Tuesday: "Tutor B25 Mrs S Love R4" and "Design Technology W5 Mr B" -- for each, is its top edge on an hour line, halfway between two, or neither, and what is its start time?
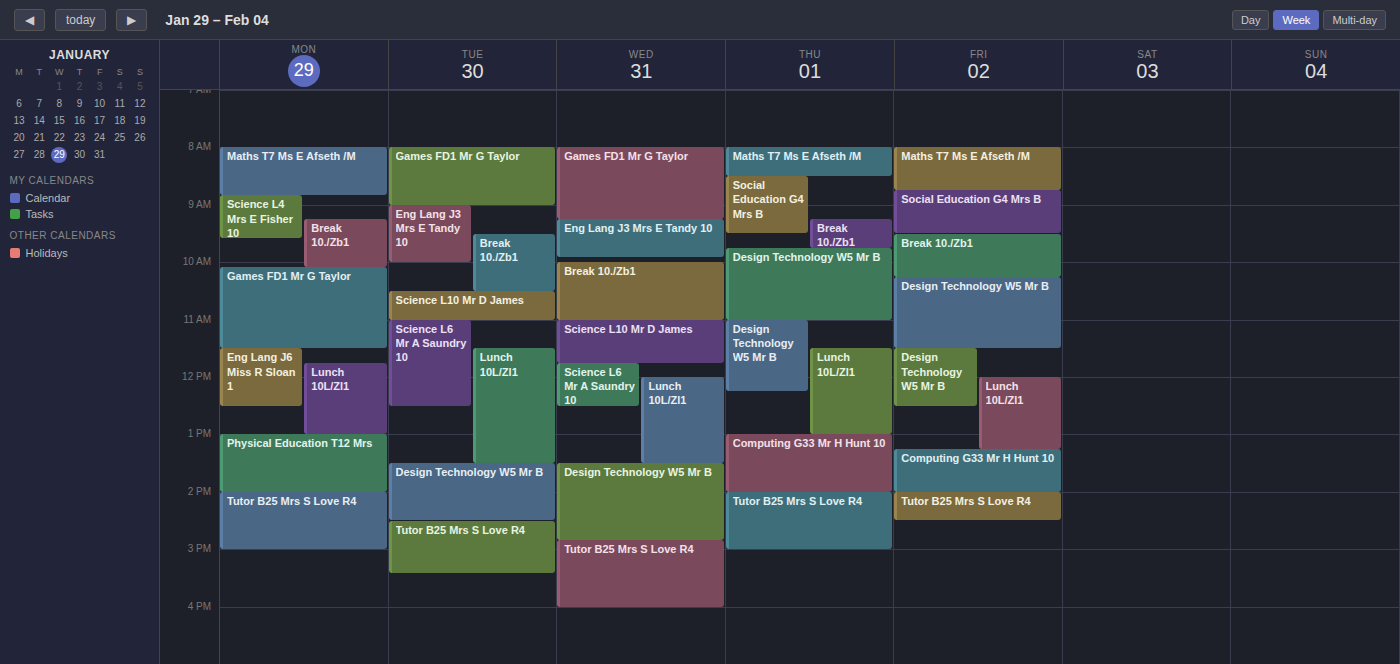
"Tutor B25 Mrs S Love R4": 2:30 PM, halfway between the 2 PM and 3 PM lines. "Design Technology W5 Mr B": 1:30 PM, halfway between the 1 PM and 2 PM lines.